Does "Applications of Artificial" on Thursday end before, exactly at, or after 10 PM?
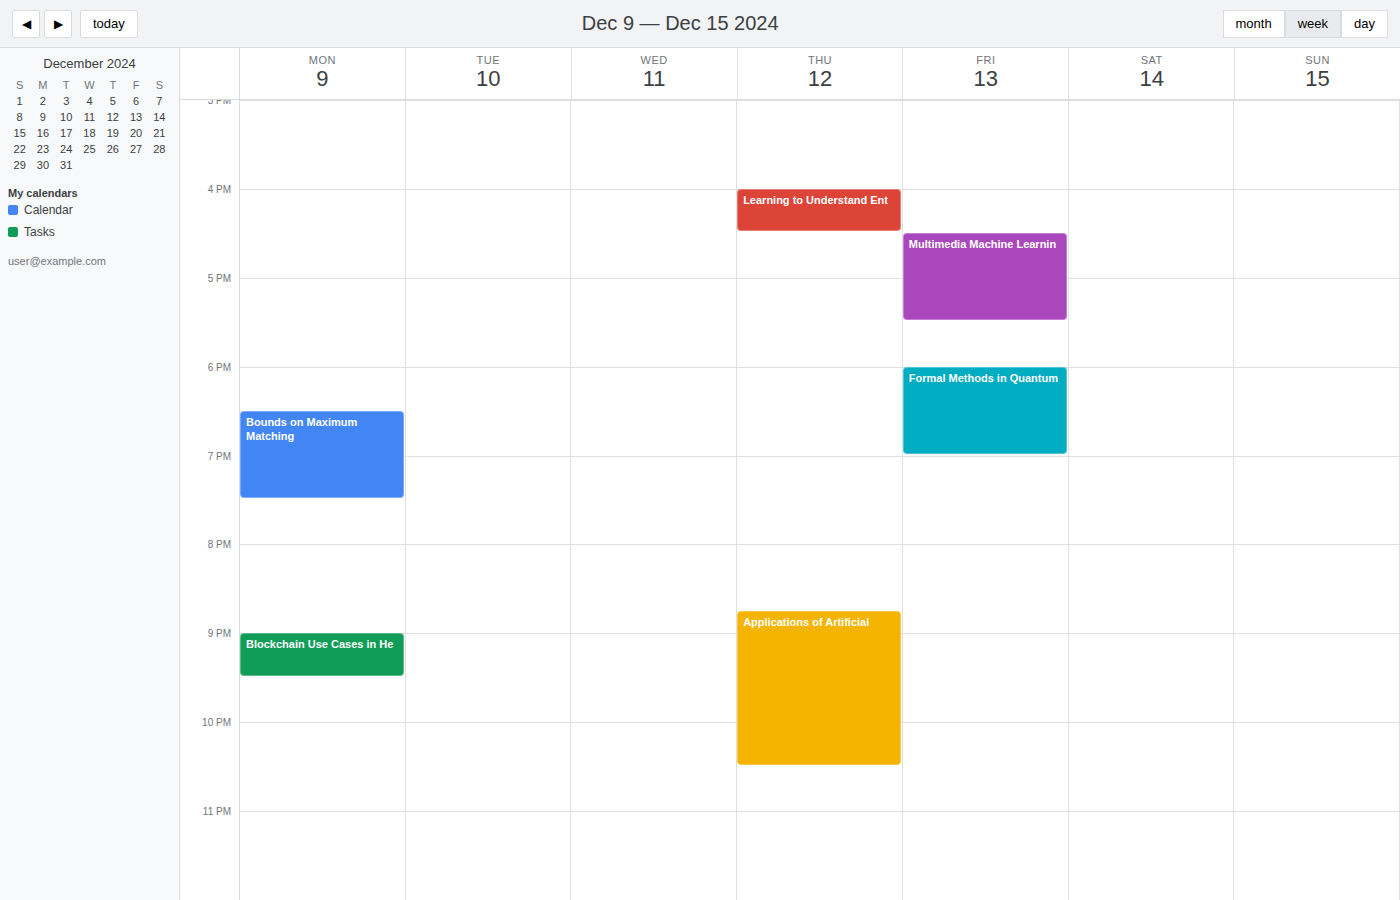
10:30 PM -- after 10 PM, 30 minutes below the 10 PM line.